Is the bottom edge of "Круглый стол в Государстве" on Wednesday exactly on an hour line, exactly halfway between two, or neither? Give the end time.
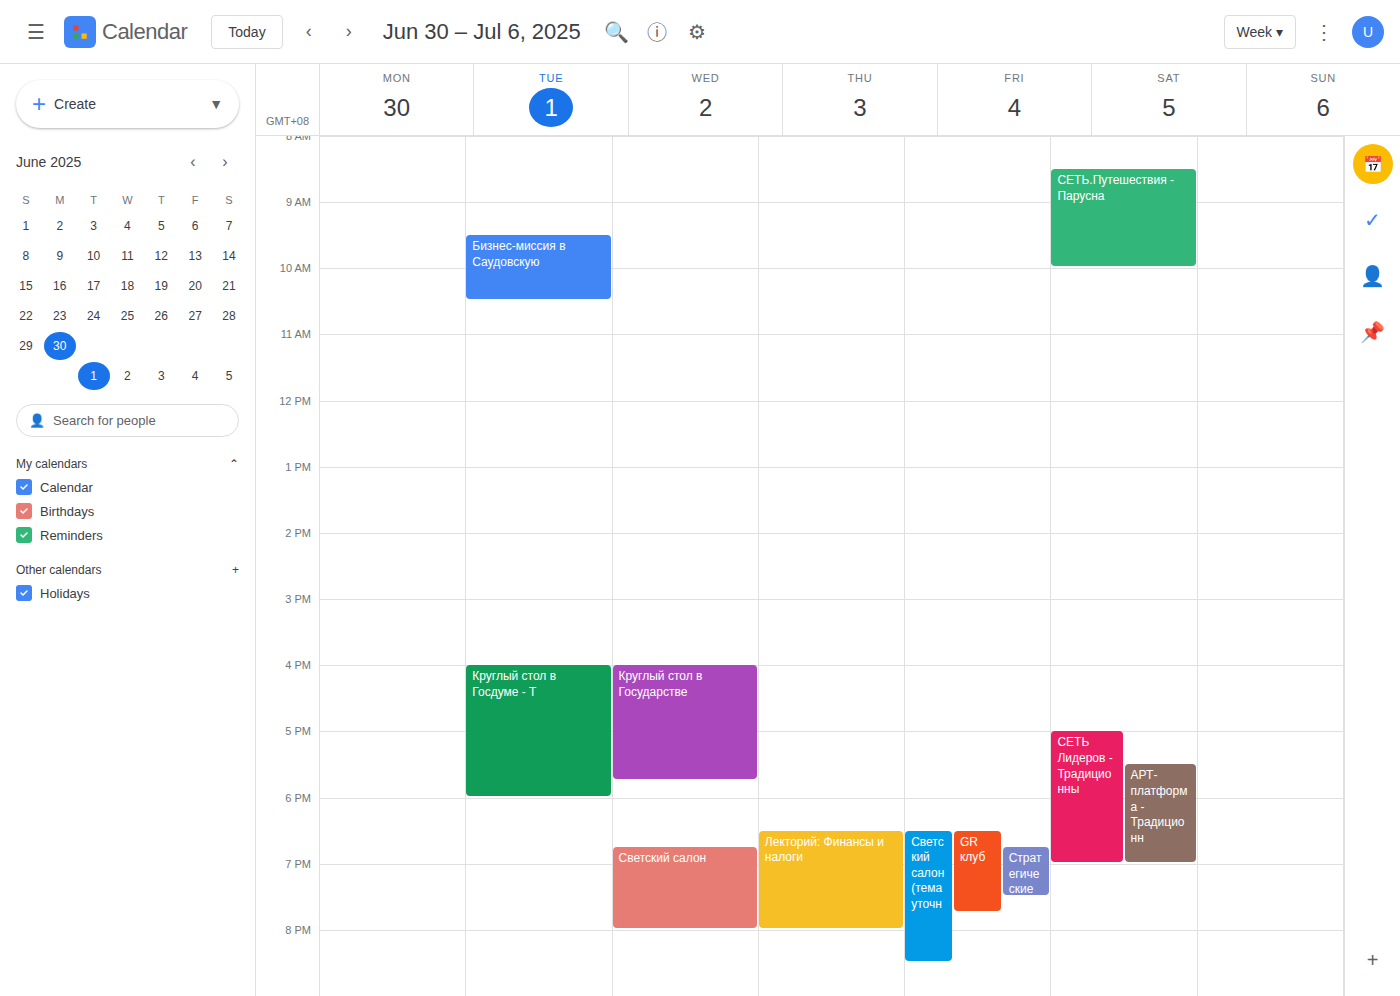
5:45 PM -- neither: three quarters of the way from the 5 PM line to the 6 PM line.